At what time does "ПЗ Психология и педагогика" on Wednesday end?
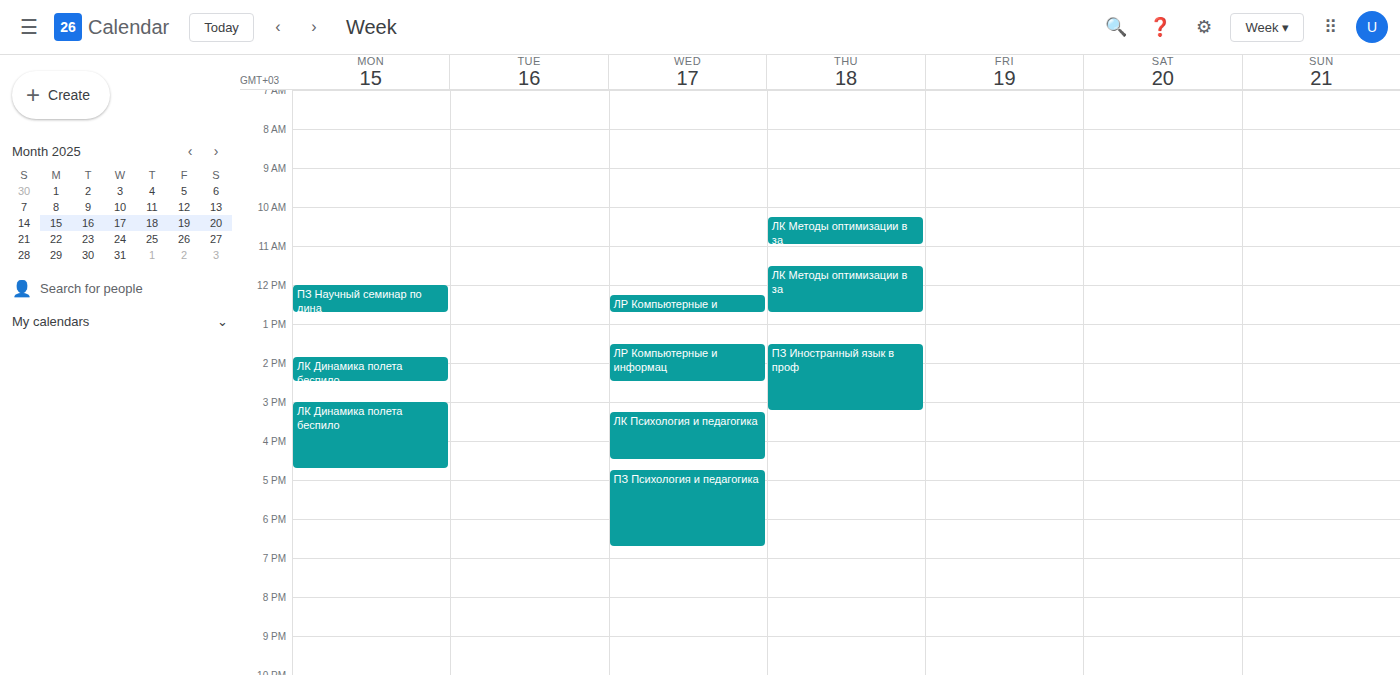
18:45